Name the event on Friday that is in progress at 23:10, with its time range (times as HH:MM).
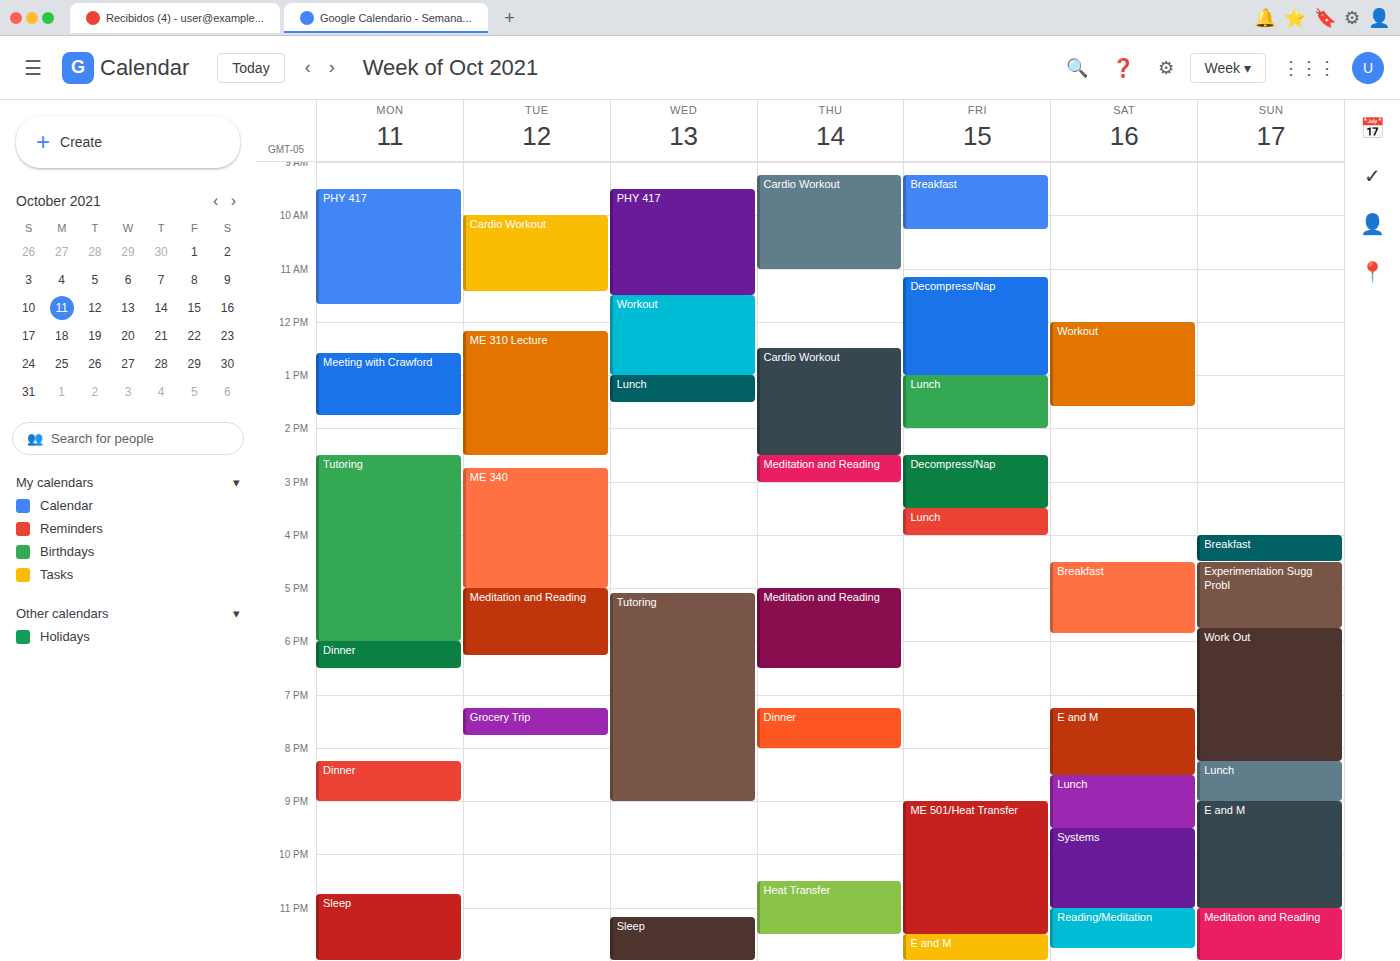
"ME 501/Heat Transfer", 21:00 to 23:30